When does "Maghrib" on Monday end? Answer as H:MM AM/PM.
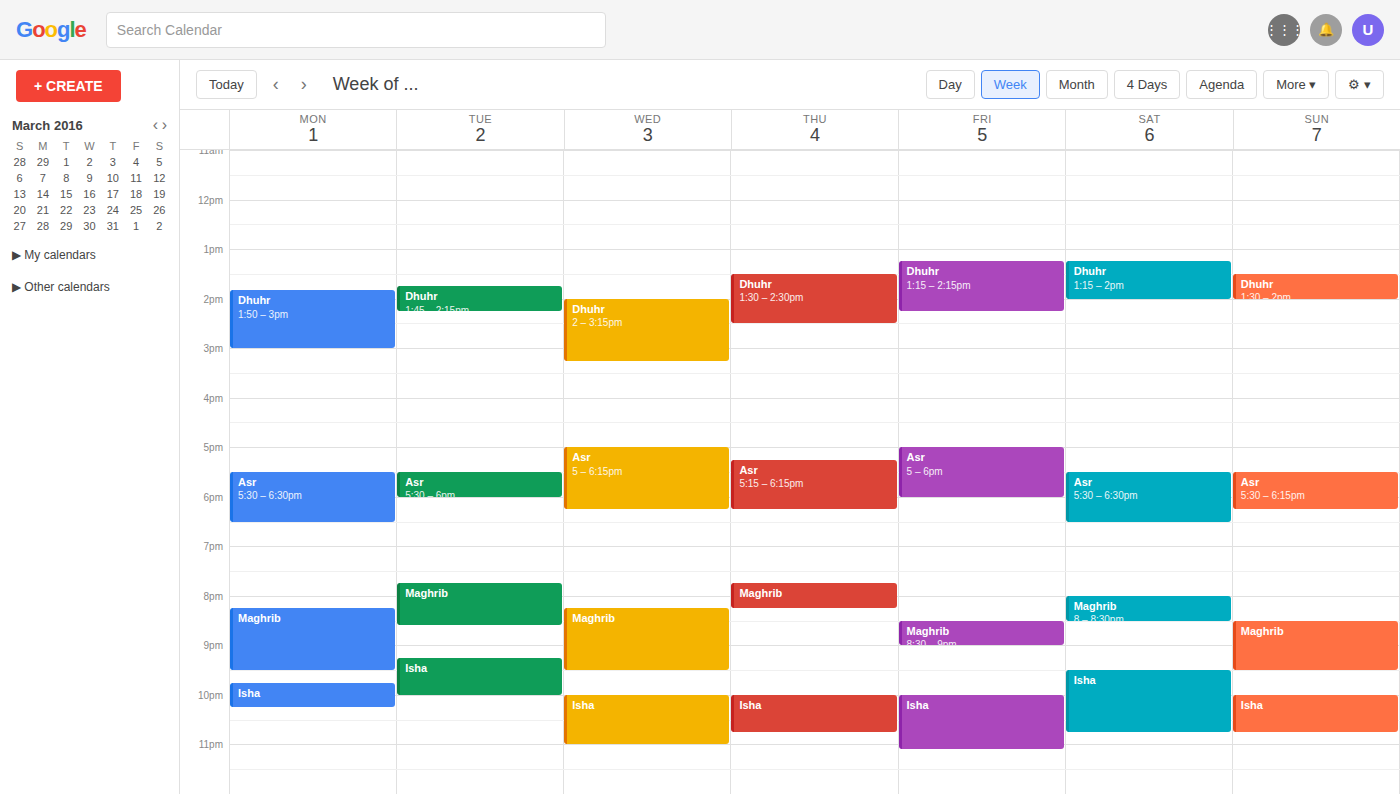
9:30 PM